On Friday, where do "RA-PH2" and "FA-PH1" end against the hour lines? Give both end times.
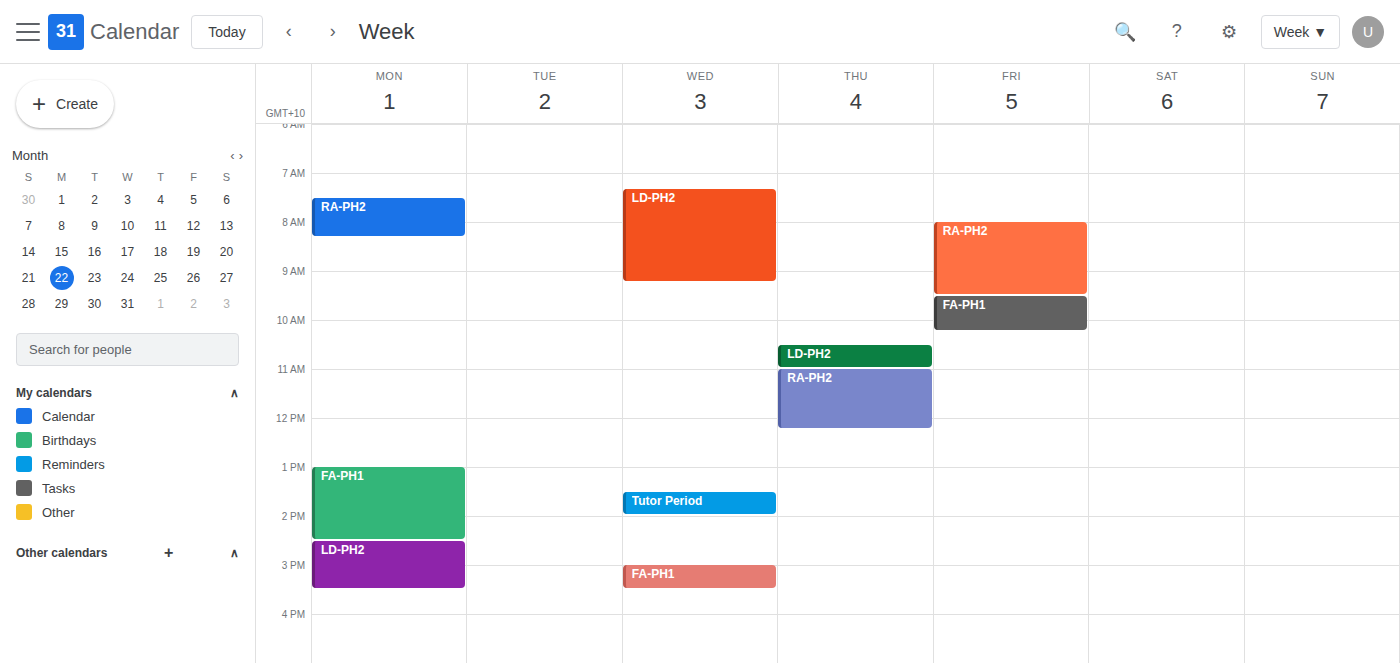
"RA-PH2": 9:30 AM, halfway between the 9 AM and 10 AM lines. "FA-PH1": 10:15 AM, neither: a quarter of the way from the 10 AM line to the 11 AM line.